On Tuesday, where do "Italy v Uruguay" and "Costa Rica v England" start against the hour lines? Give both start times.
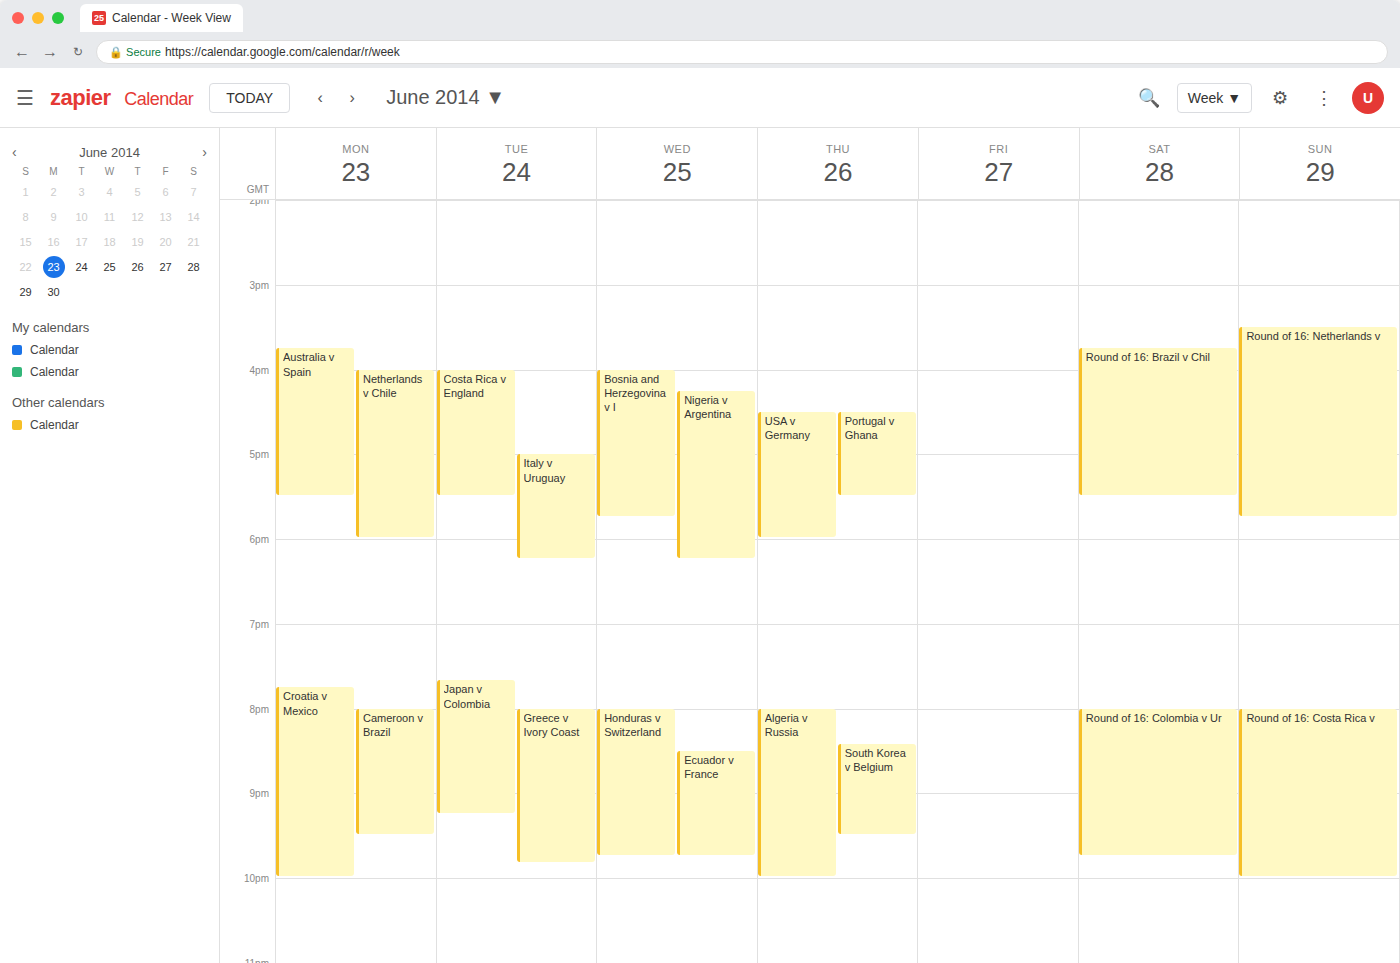
"Italy v Uruguay": 5:00 PM, exactly on the 5 PM line. "Costa Rica v England": 4:00 PM, exactly on the 4 PM line.